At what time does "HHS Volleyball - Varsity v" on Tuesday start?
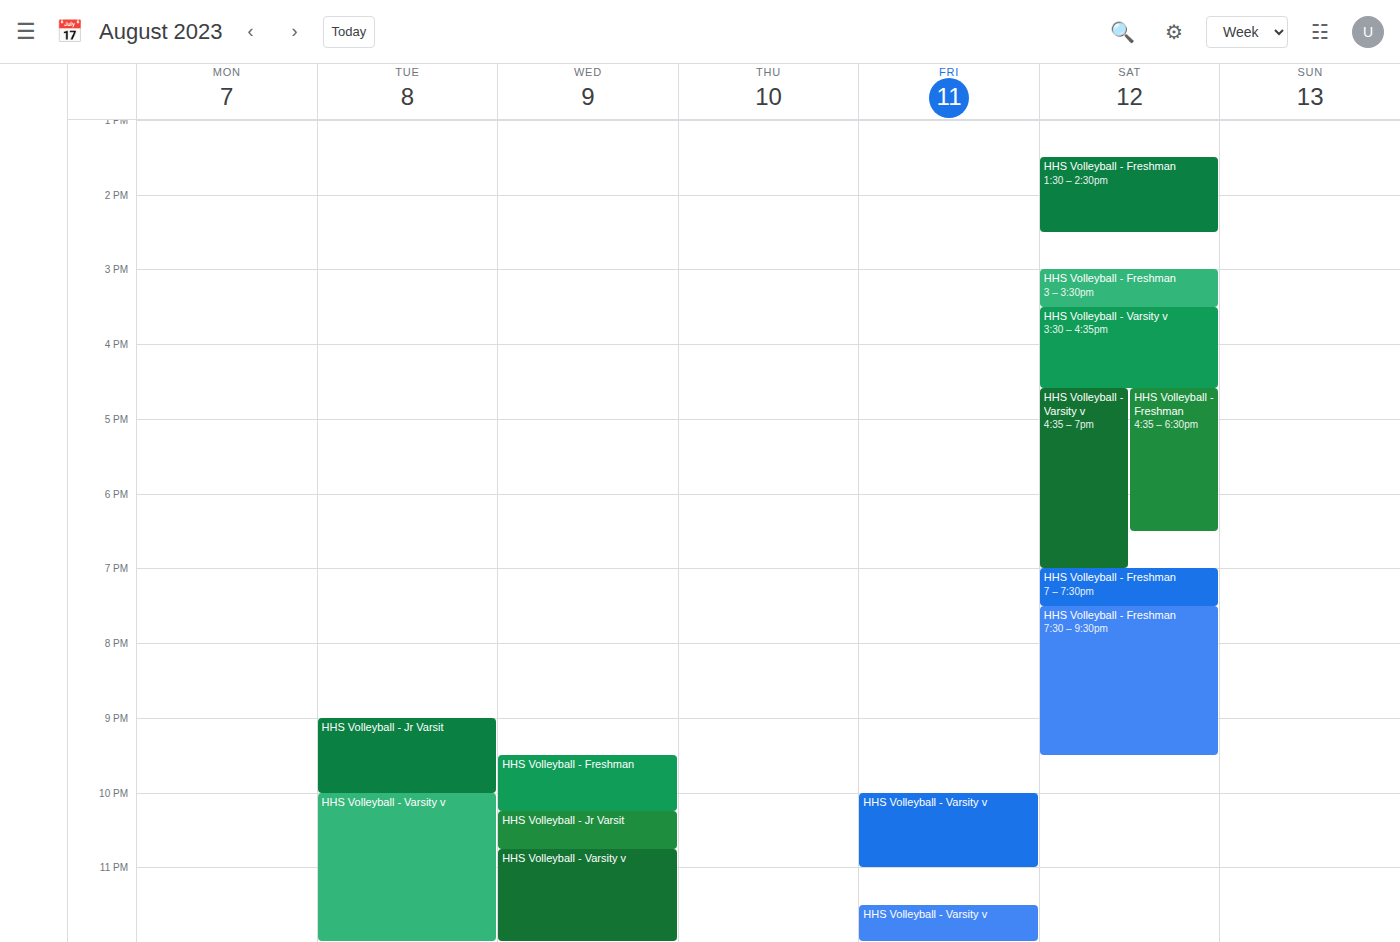
22:00